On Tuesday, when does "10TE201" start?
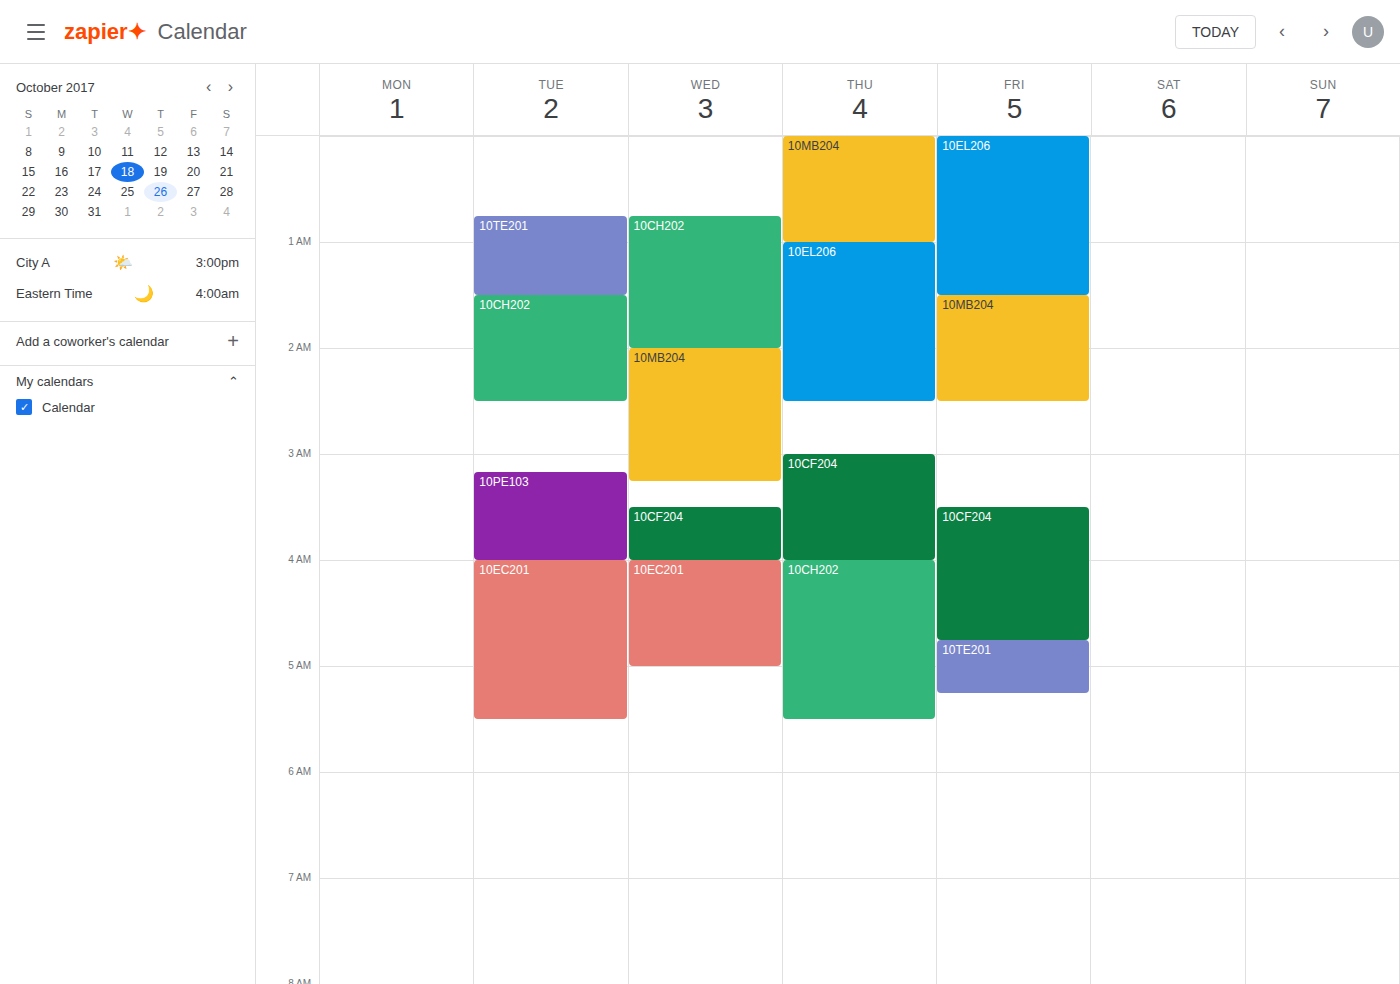
12:45 AM